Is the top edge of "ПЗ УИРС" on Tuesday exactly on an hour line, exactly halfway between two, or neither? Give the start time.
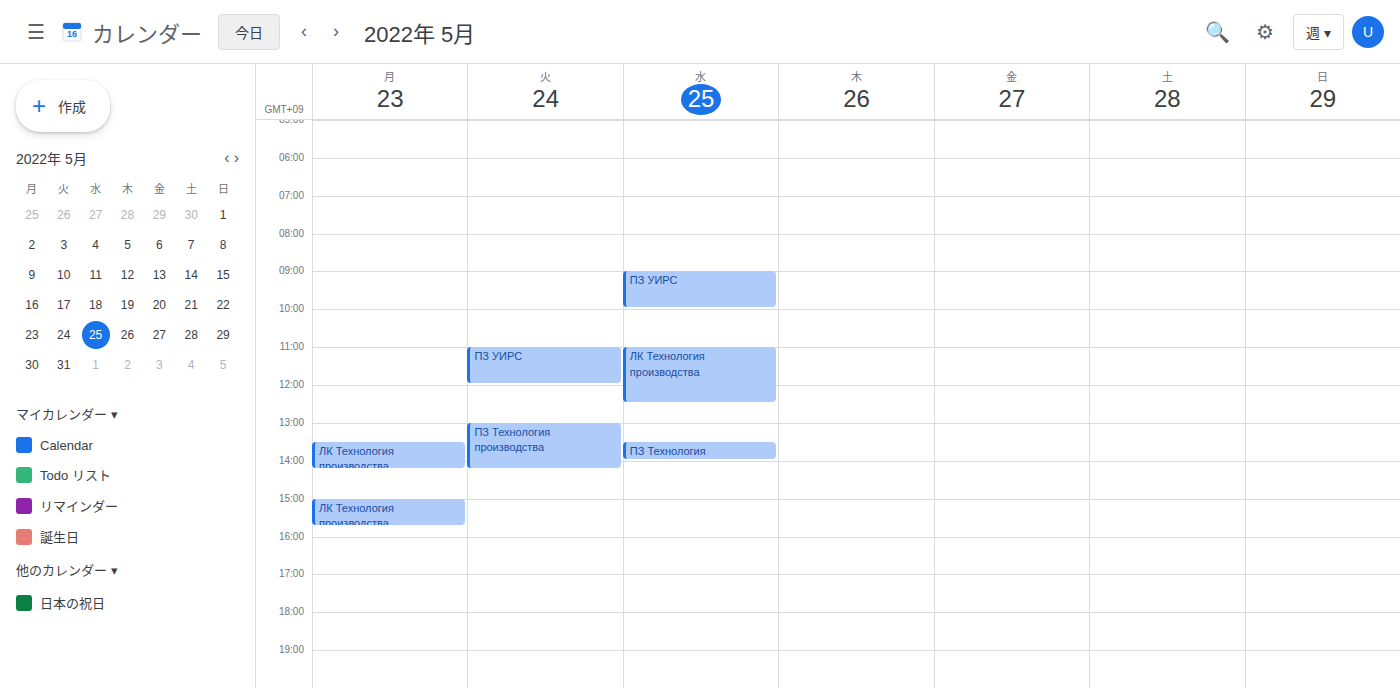
11:00 AM -- exactly on the 11 AM line.